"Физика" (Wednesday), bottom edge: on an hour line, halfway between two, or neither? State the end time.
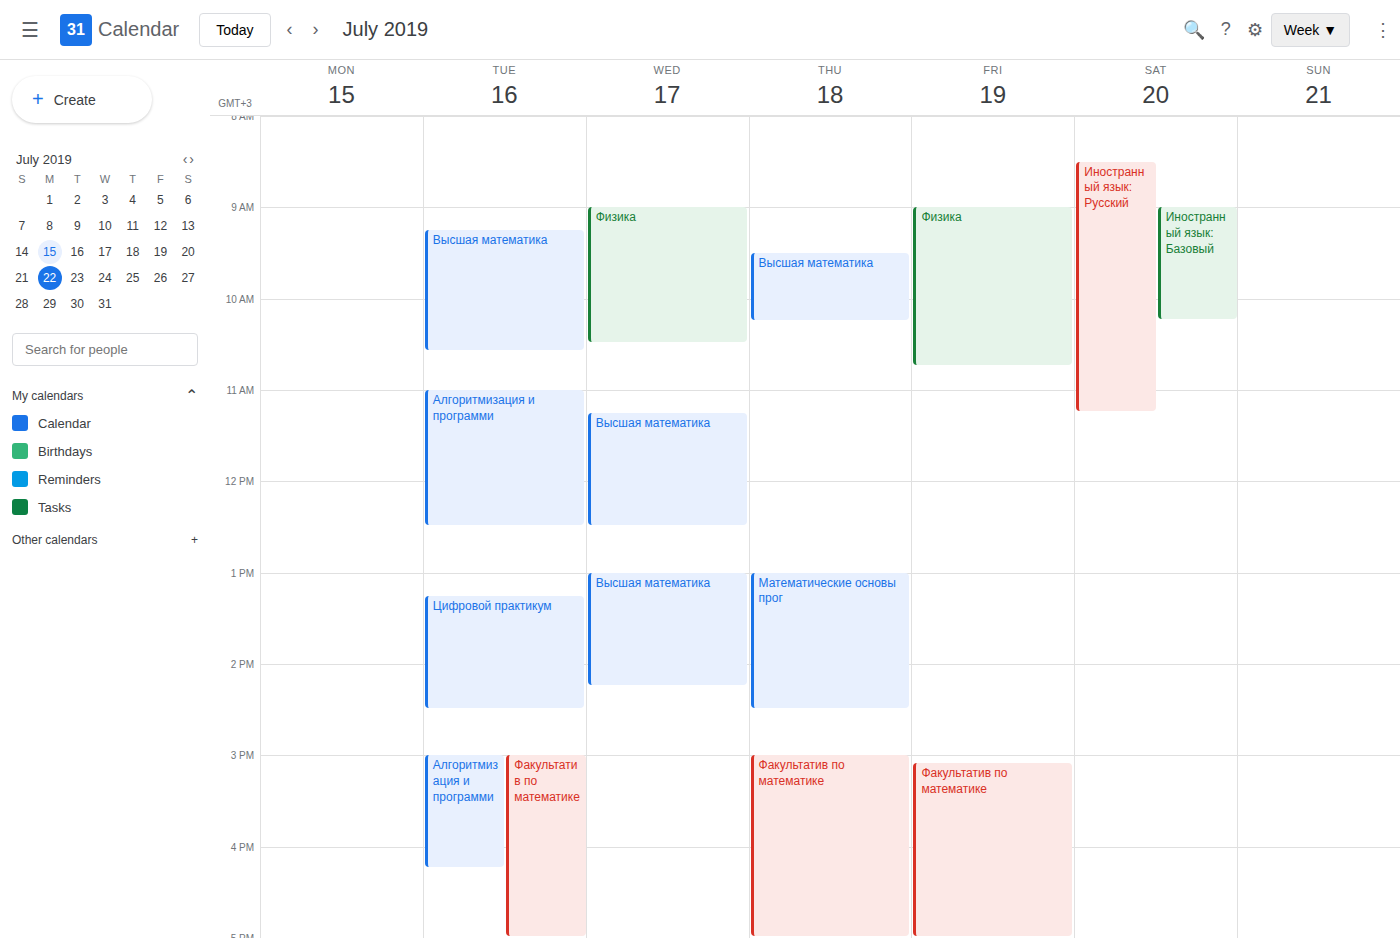
10:30 AM -- halfway between the 10 AM and 11 AM lines.